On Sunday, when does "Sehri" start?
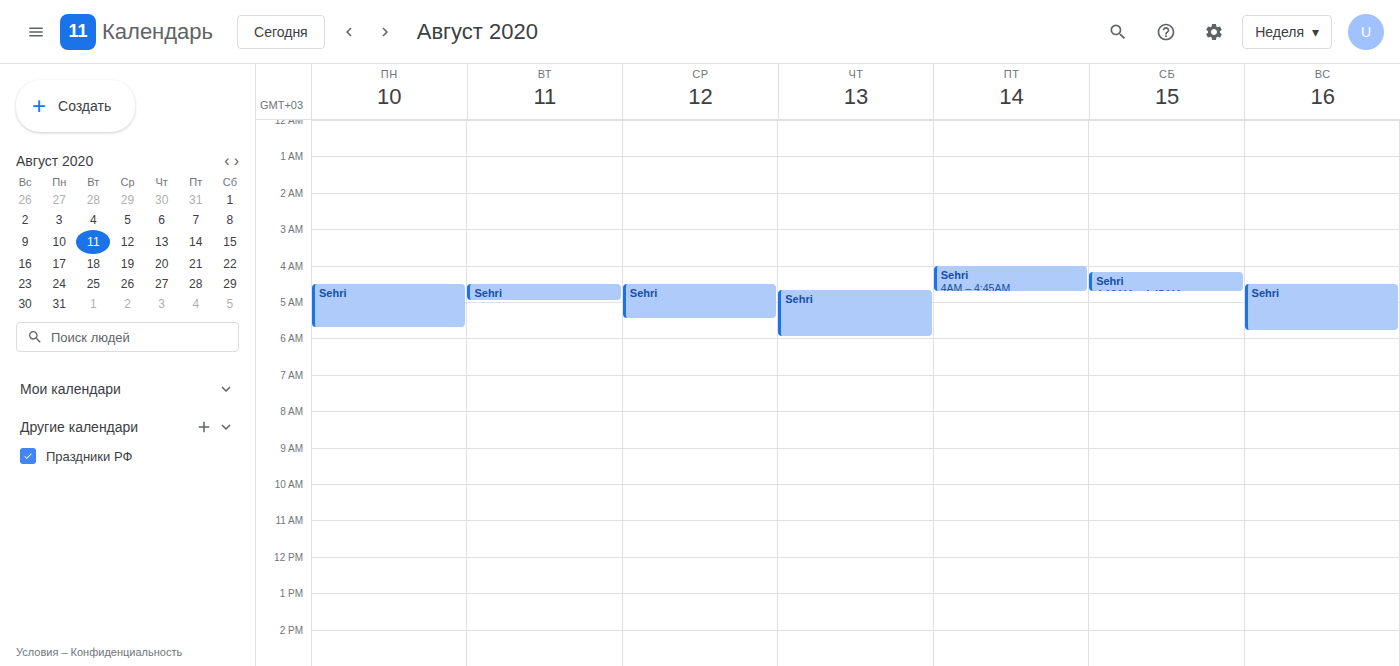
4:30 AM